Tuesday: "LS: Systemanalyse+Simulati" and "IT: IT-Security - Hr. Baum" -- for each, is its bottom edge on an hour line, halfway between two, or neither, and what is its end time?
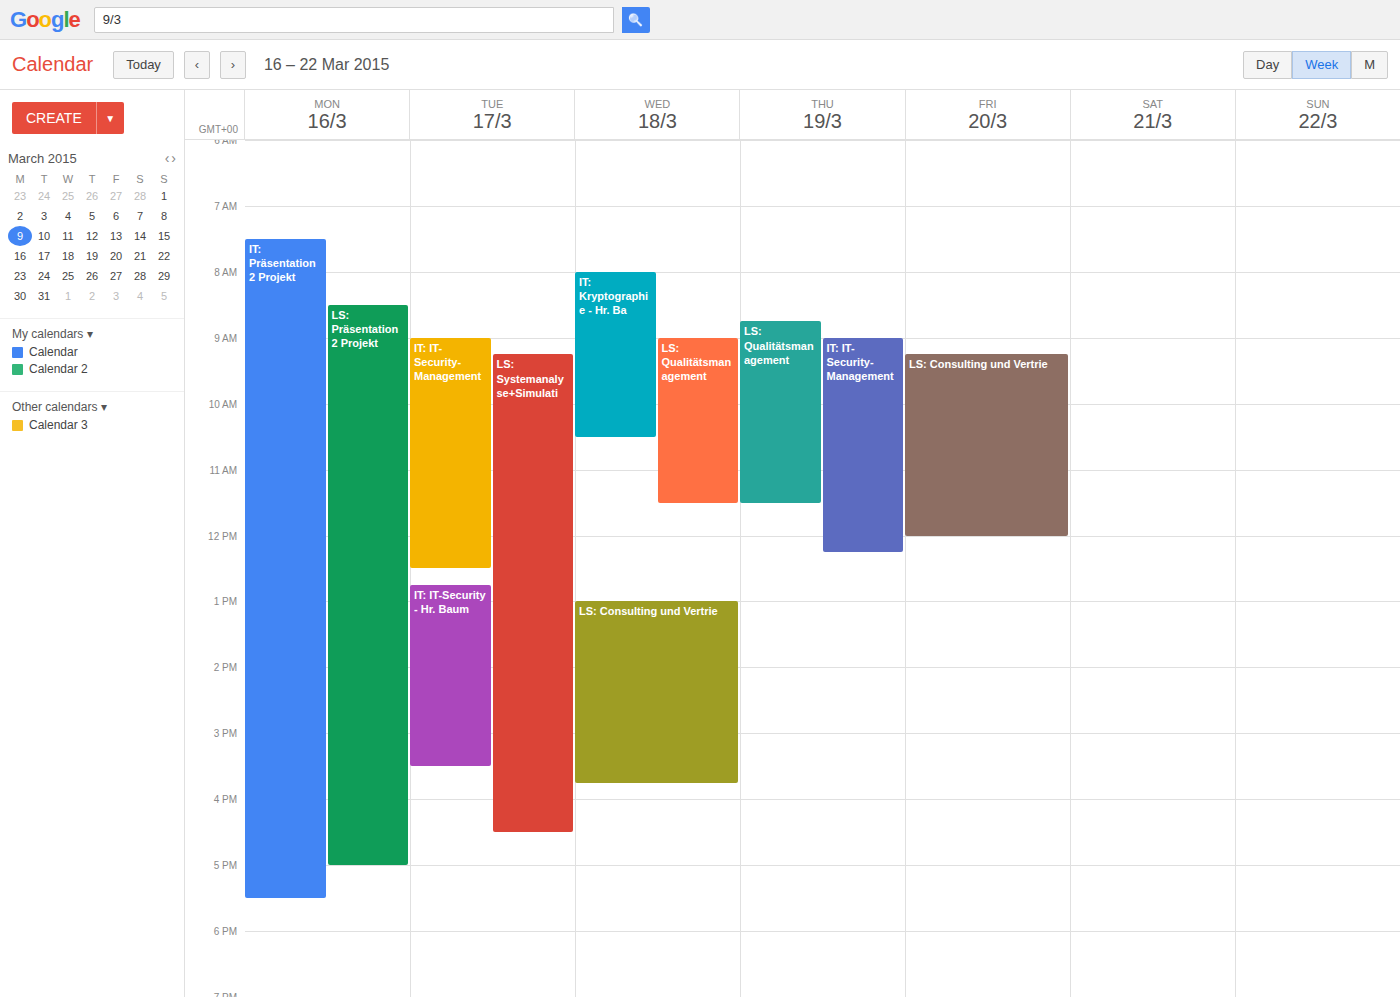
"LS: Systemanalyse+Simulati": 4:30 PM, halfway between the 4 PM and 5 PM lines. "IT: IT-Security - Hr. Baum": 3:30 PM, halfway between the 3 PM and 4 PM lines.